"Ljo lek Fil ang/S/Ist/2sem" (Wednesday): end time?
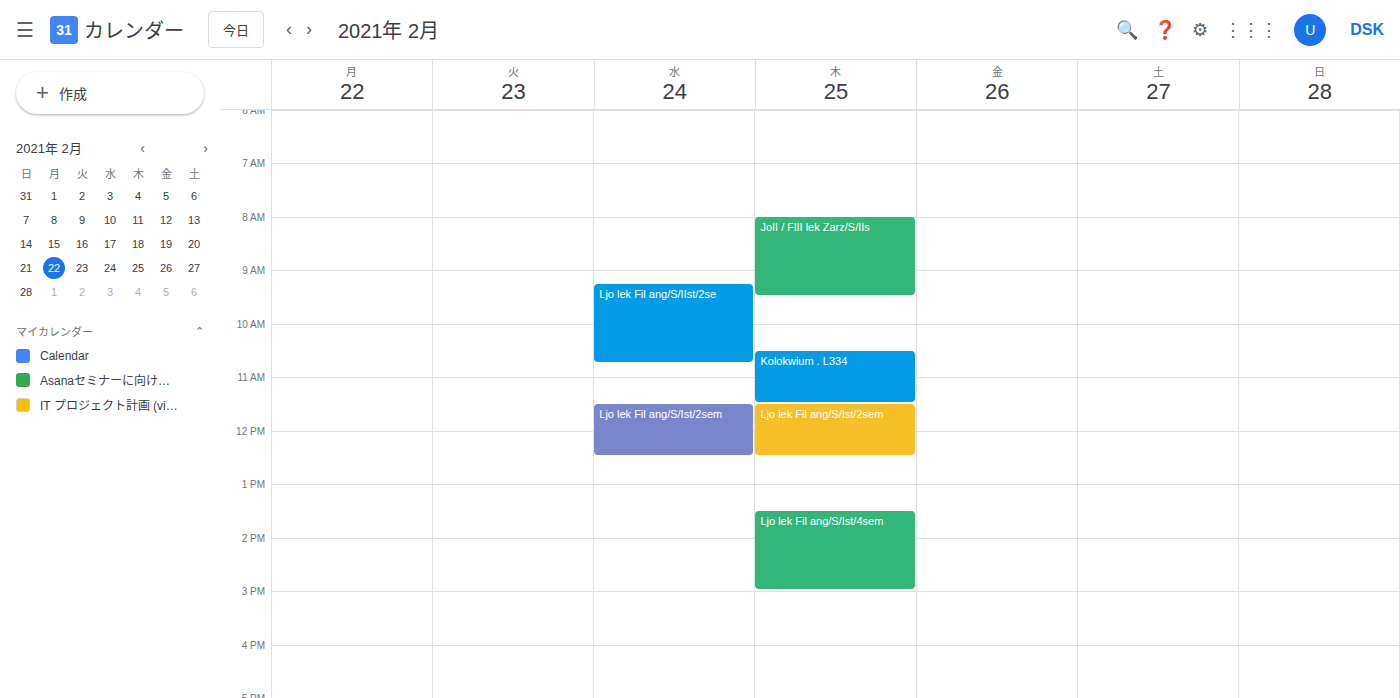
12:30 PM